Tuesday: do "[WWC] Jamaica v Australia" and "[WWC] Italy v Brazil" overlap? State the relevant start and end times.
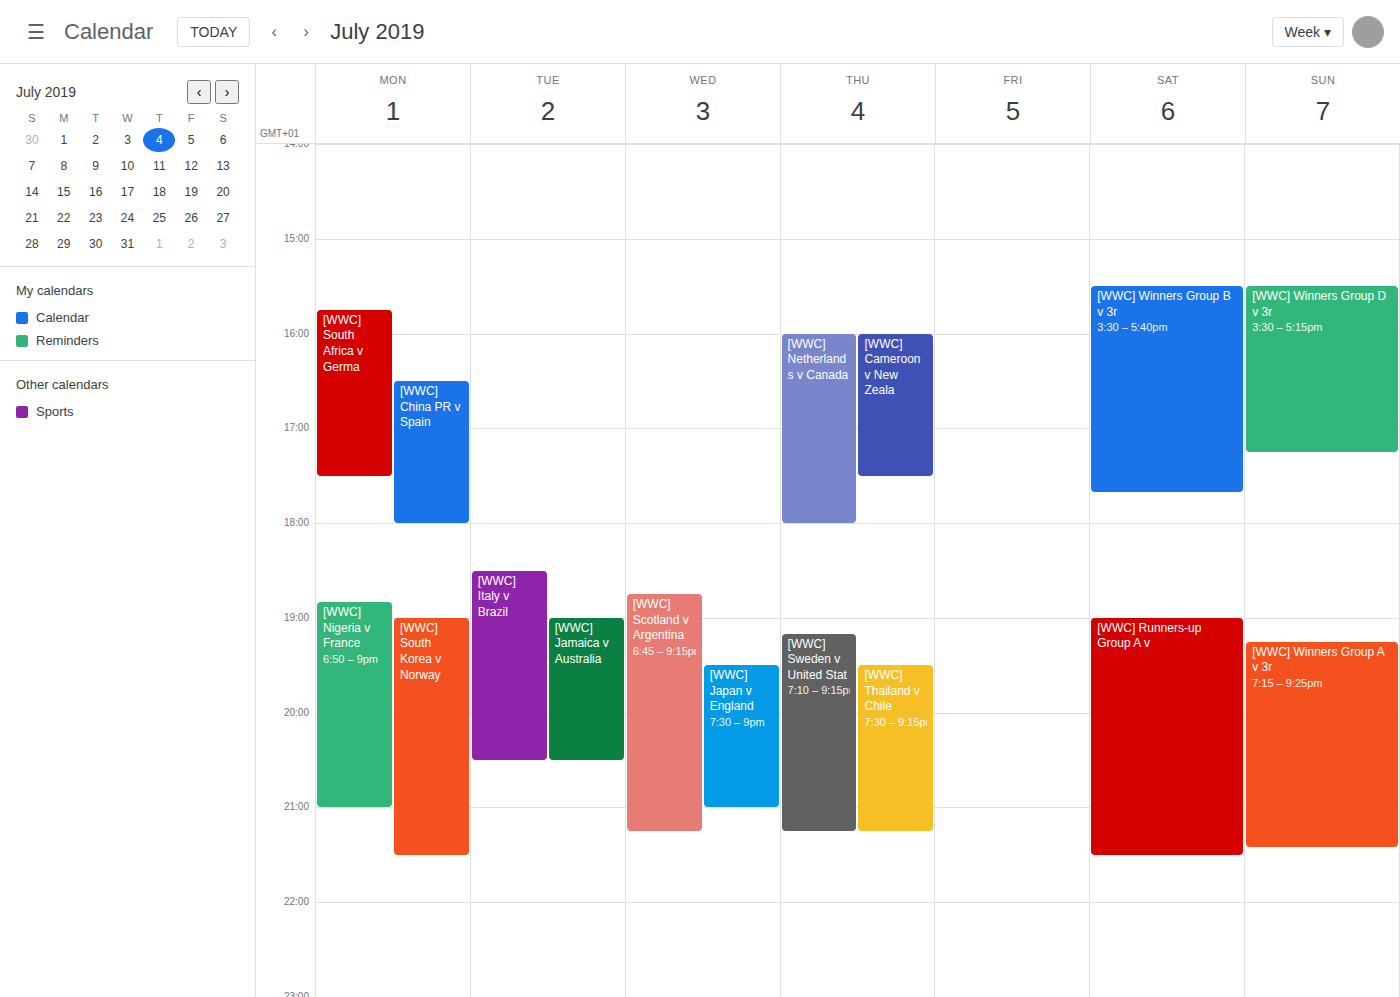
"[WWC] Jamaica v Australia" starts at 7:00 PM, before "[WWC] Italy v Brazil" ends at 8:30 PM -- they overlap.